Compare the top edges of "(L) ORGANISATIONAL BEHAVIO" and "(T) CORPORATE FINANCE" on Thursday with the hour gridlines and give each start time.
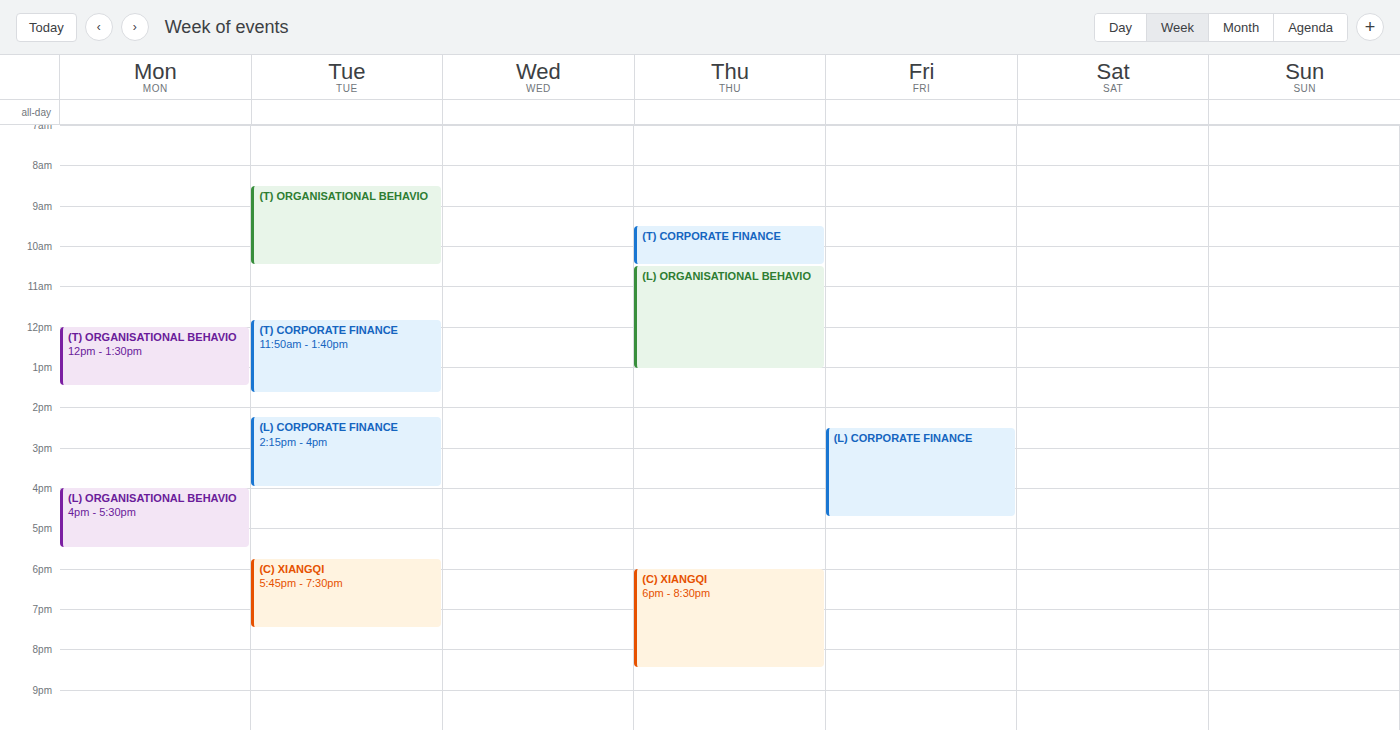
"(L) ORGANISATIONAL BEHAVIO": 10:30 AM, halfway between the 10 AM and 11 AM lines. "(T) CORPORATE FINANCE": 9:30 AM, halfway between the 9 AM and 10 AM lines.